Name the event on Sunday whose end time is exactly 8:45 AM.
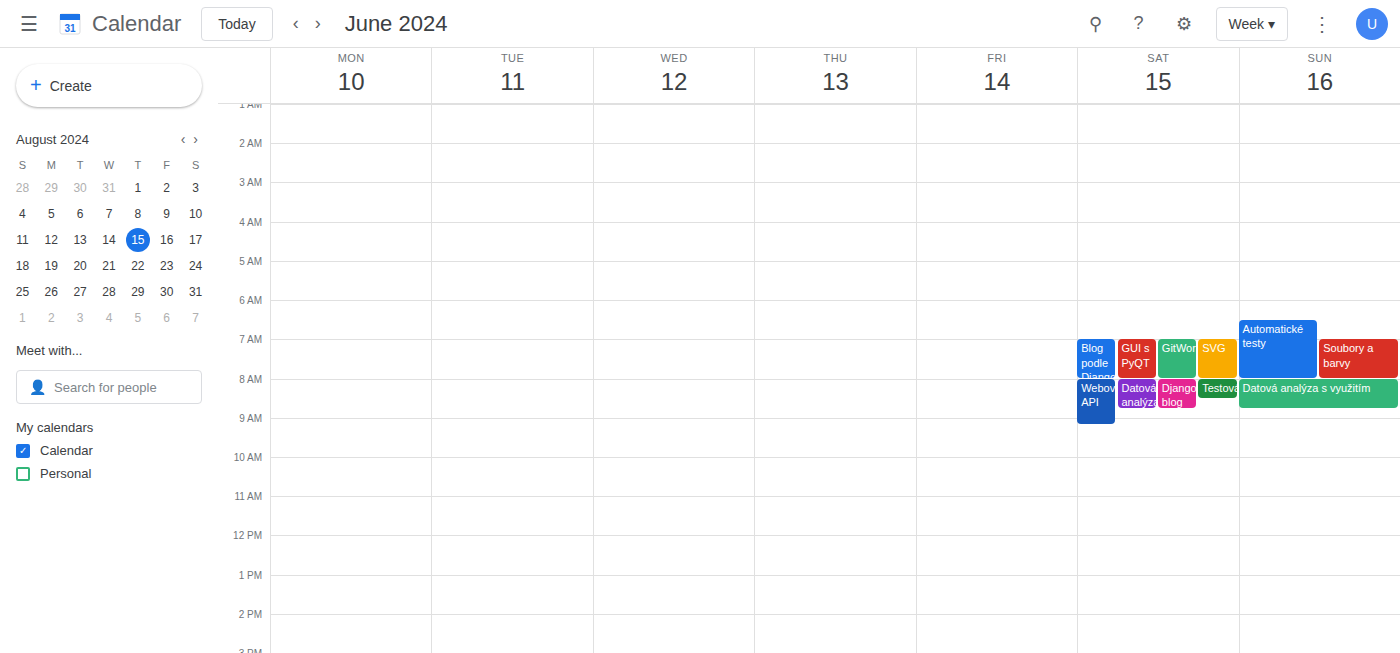
"Datová analýza s využitím"